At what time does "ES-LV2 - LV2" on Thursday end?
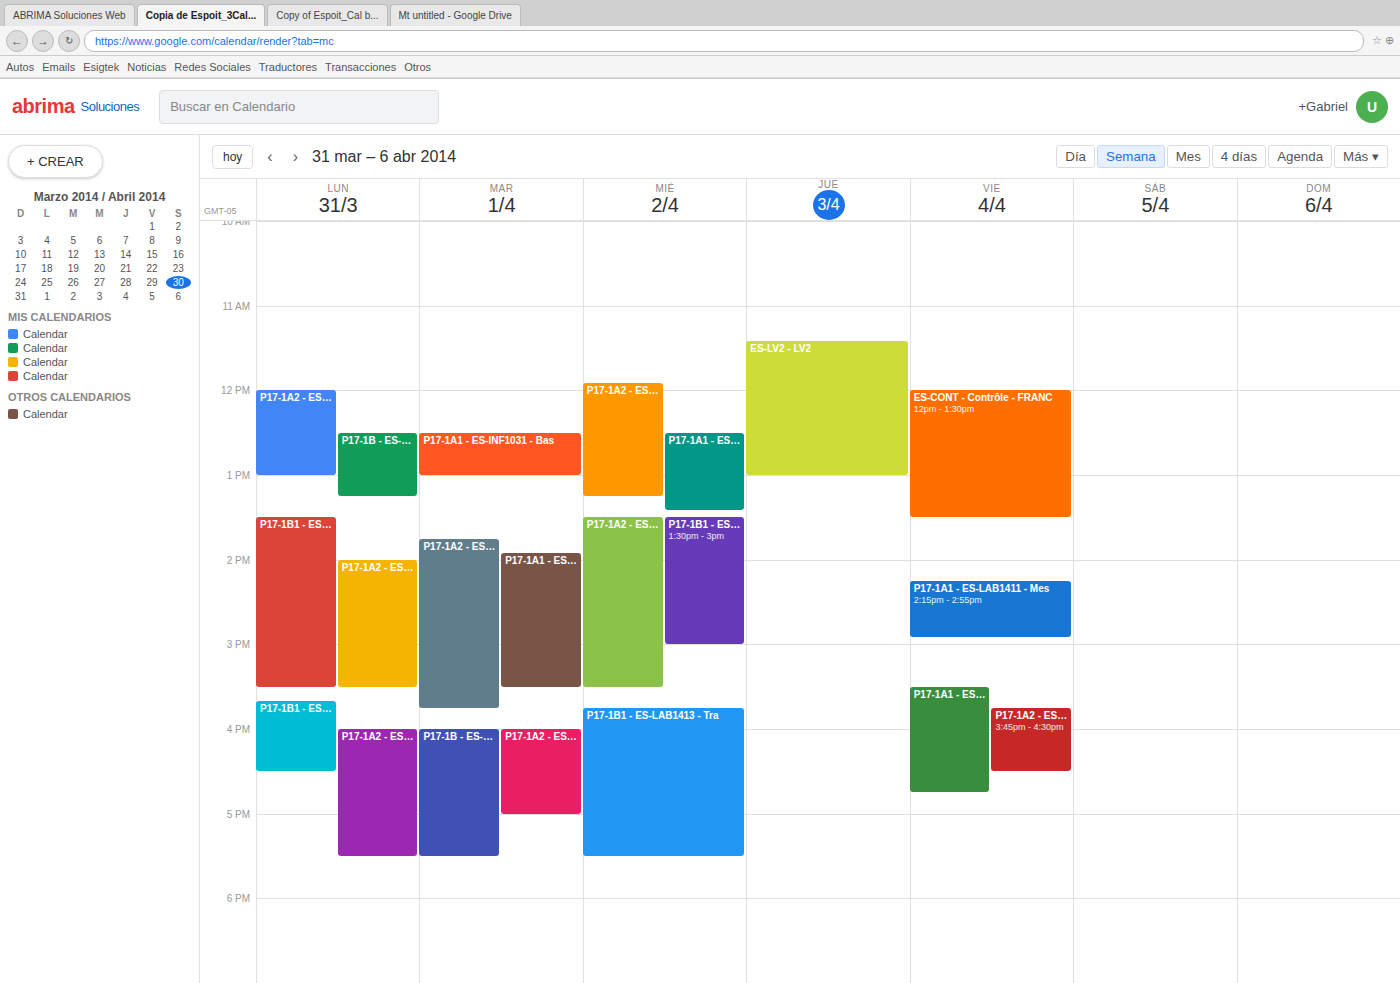
1:00 PM